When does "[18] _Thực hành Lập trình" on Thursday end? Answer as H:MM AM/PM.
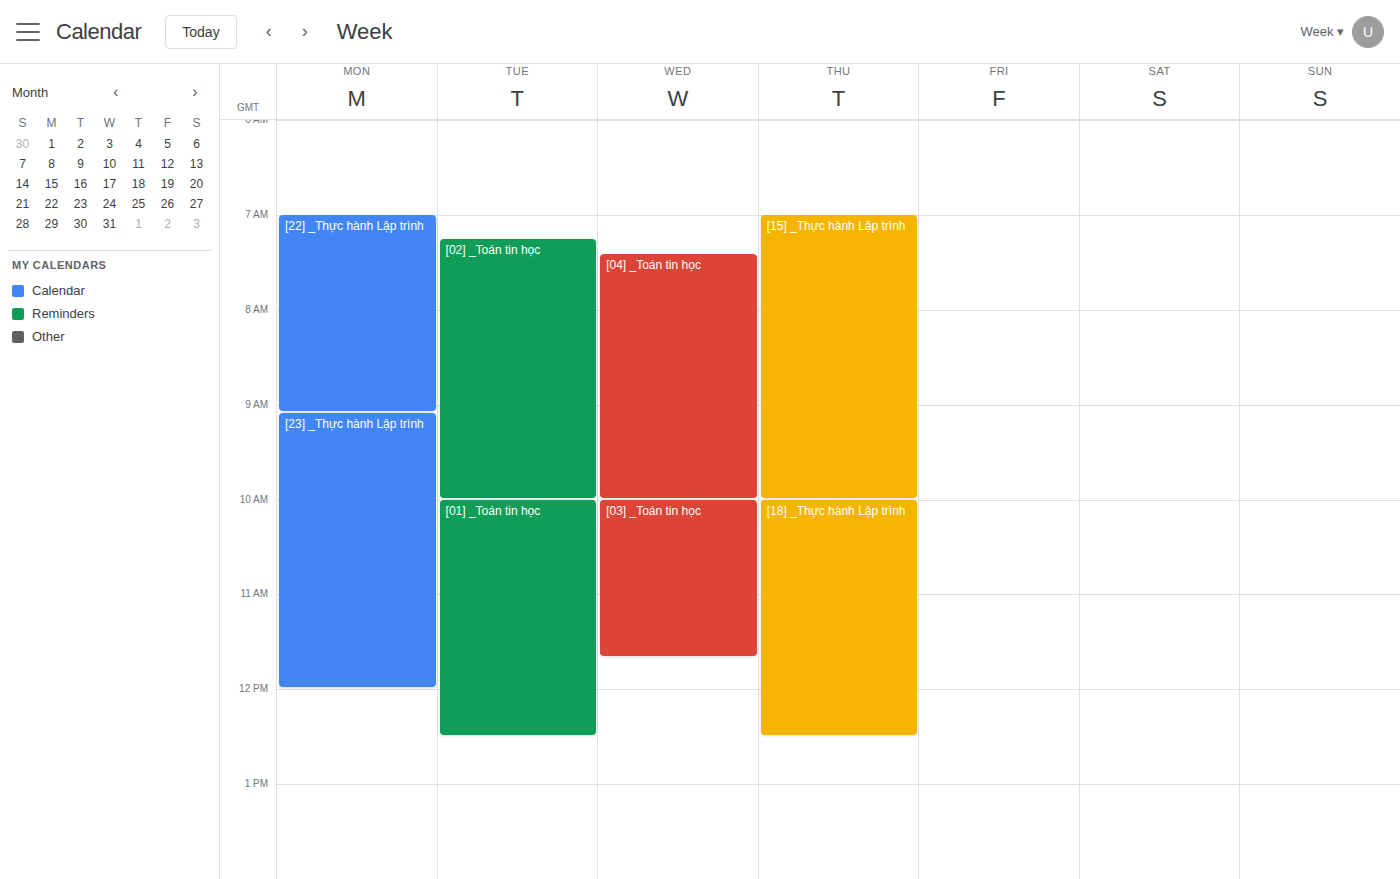
12:30 PM